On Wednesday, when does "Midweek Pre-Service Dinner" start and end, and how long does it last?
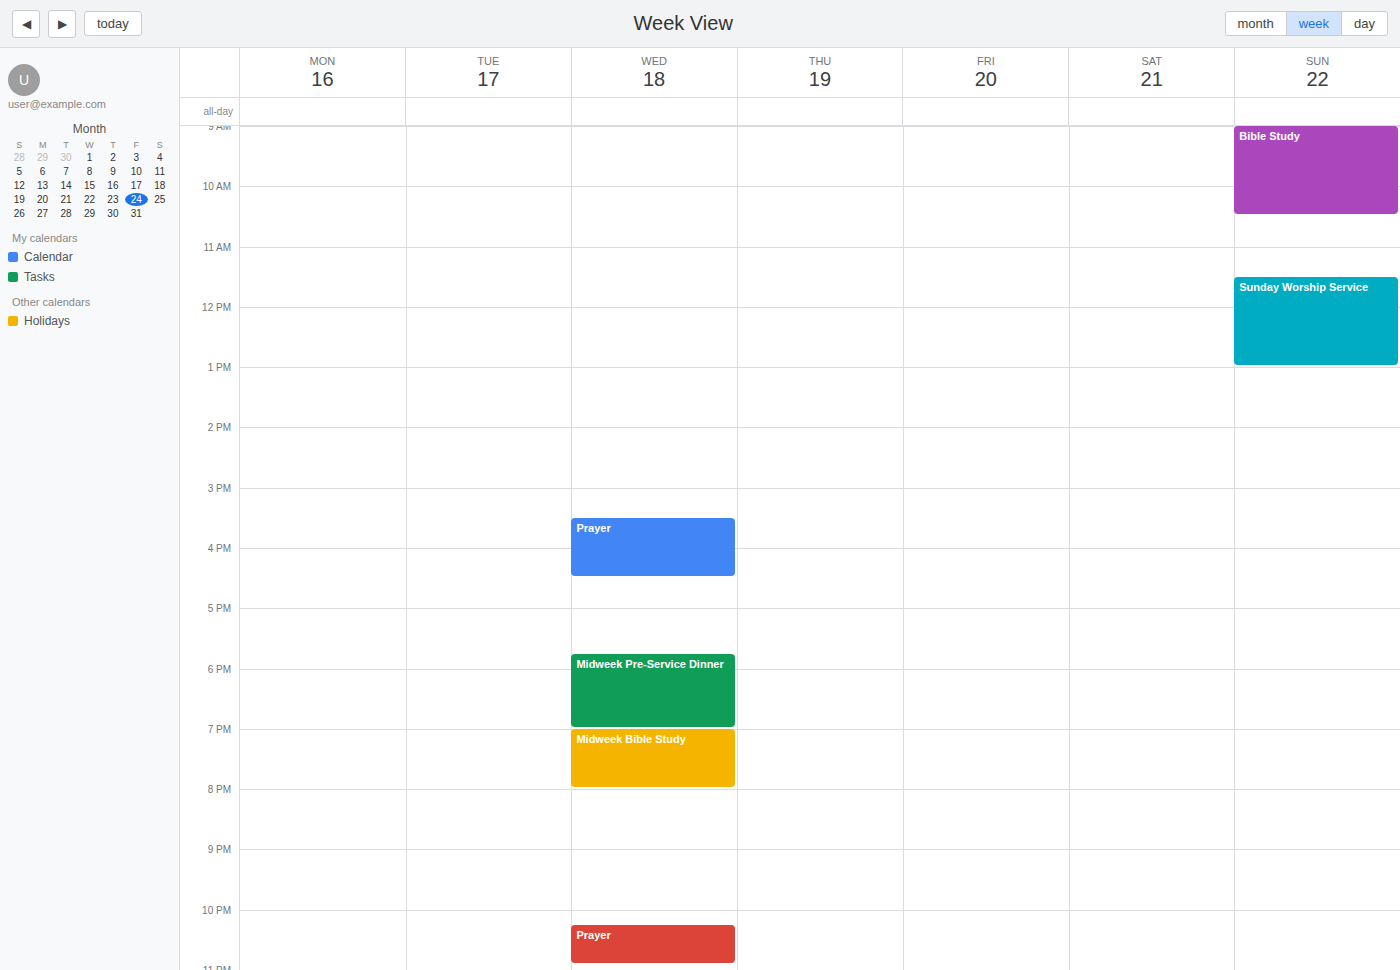
5:45 PM to 7:00 PM, 1 hour 15 minutes